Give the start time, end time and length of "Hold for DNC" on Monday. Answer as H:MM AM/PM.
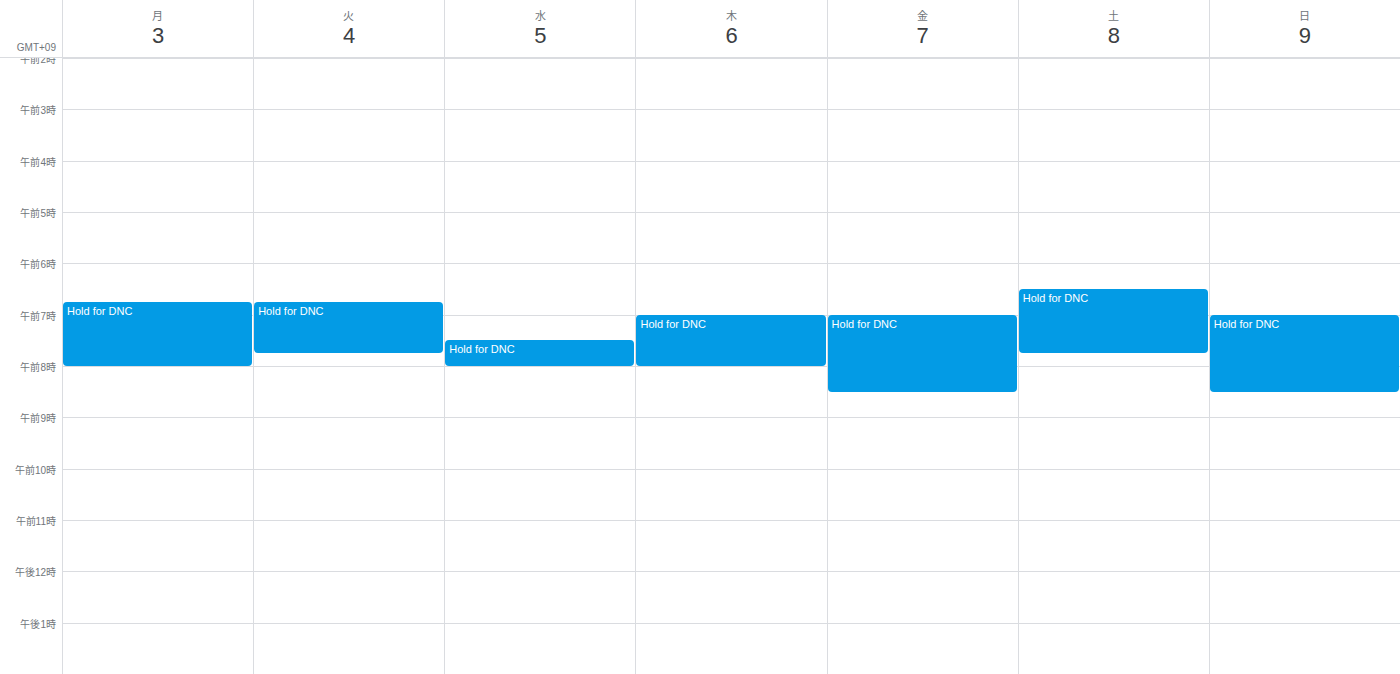
6:45 AM to 8:00 AM, 1 hour 15 minutes